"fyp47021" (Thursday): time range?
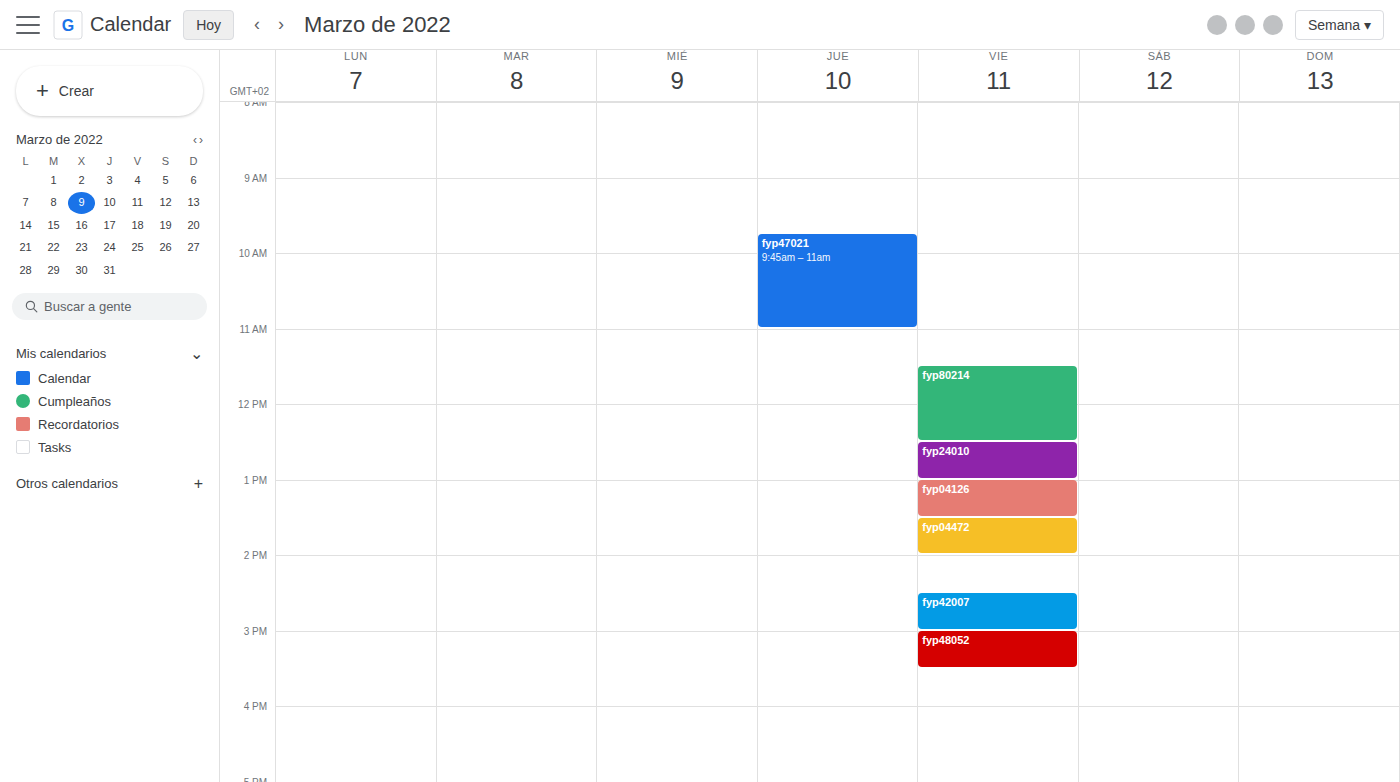
9:45 AM to 11:00 AM